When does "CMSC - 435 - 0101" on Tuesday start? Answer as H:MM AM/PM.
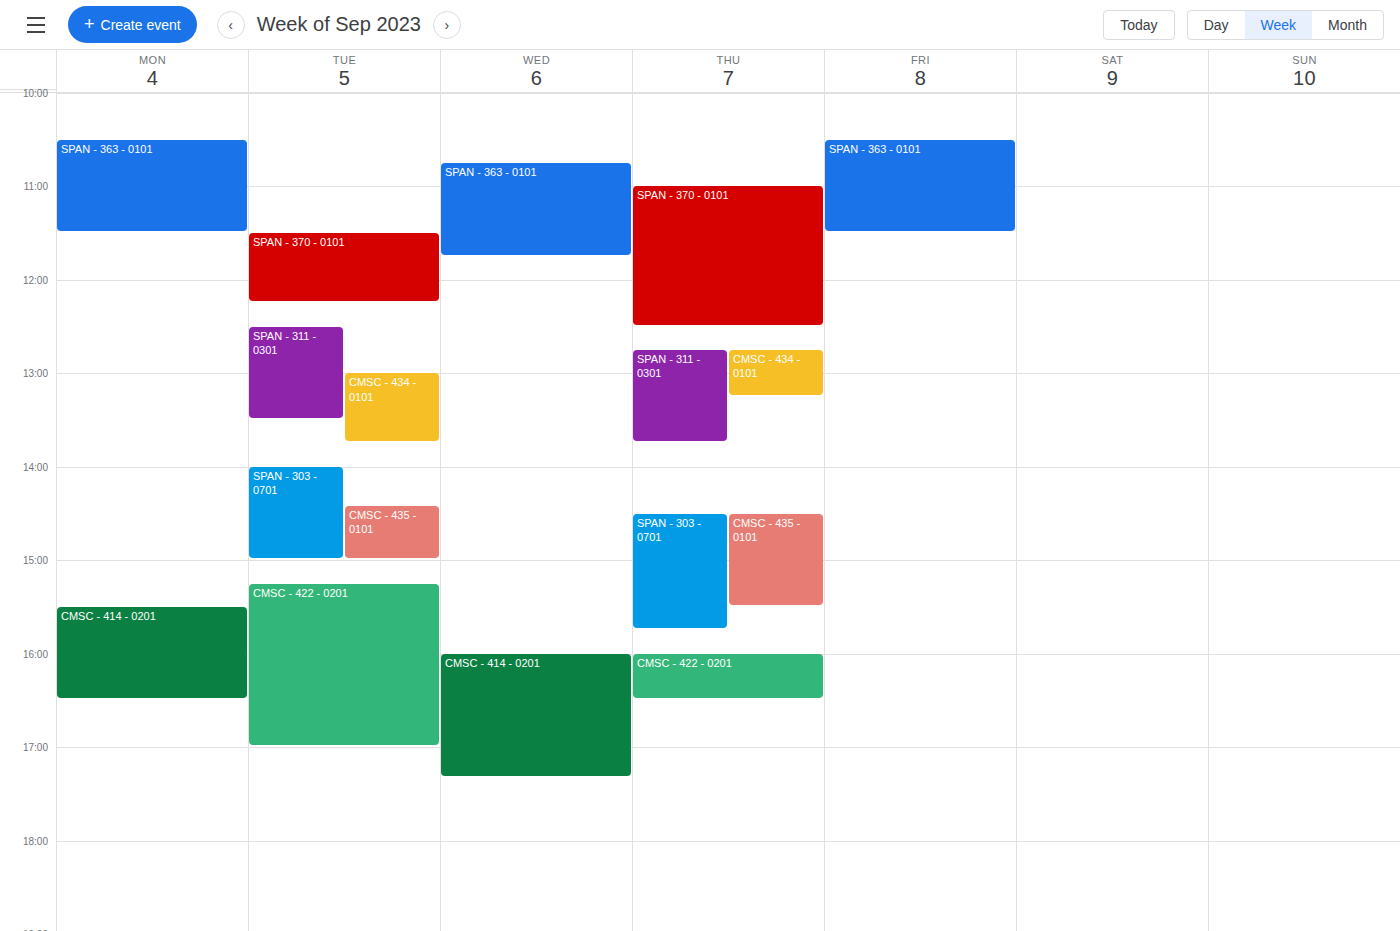
2:25 PM